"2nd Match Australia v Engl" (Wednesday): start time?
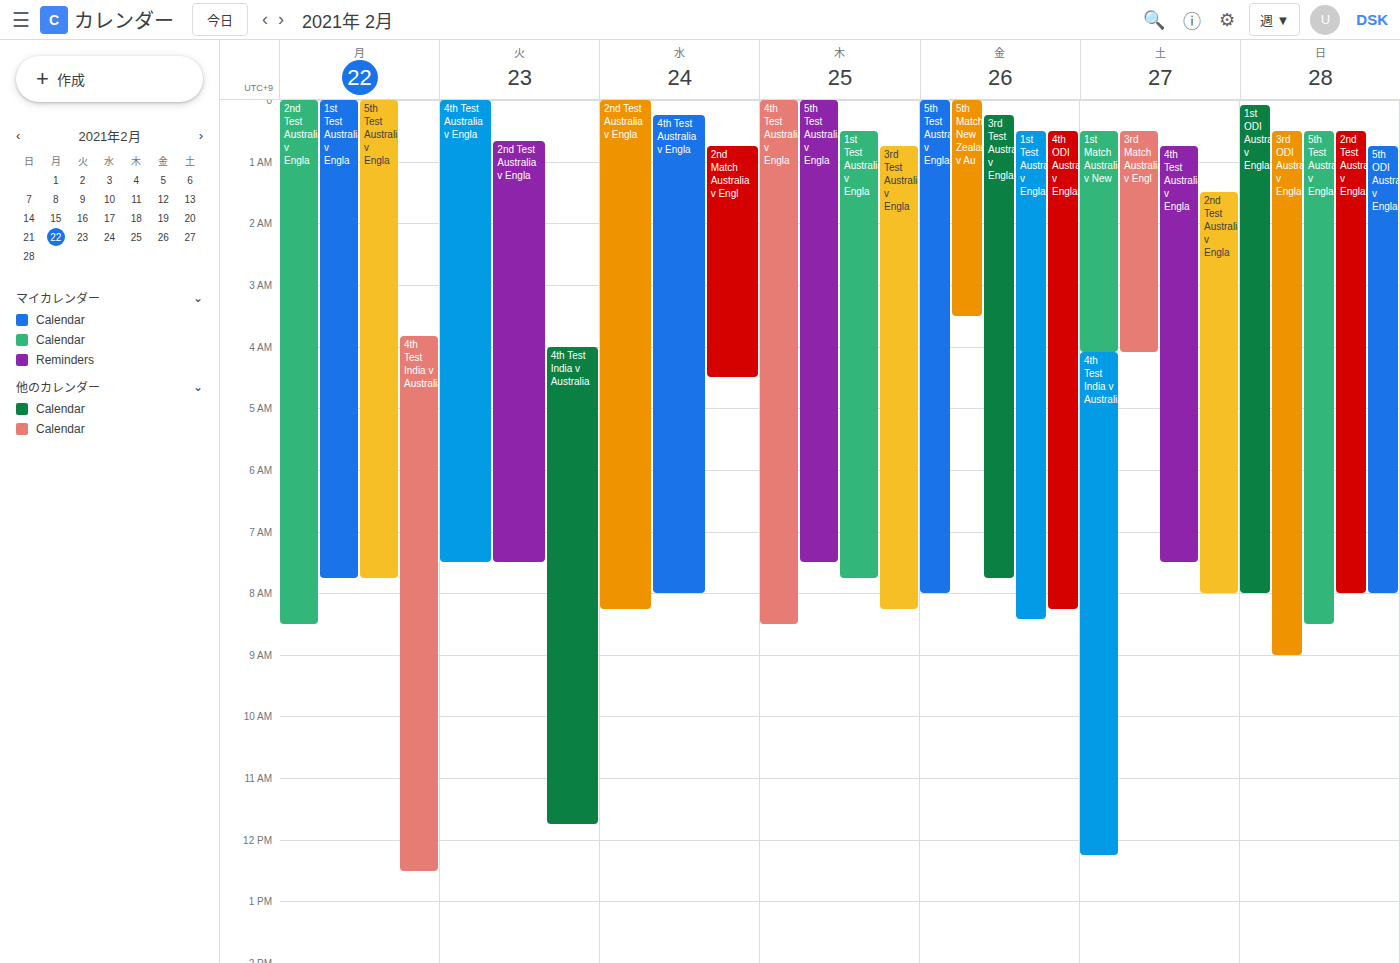
12:45 AM